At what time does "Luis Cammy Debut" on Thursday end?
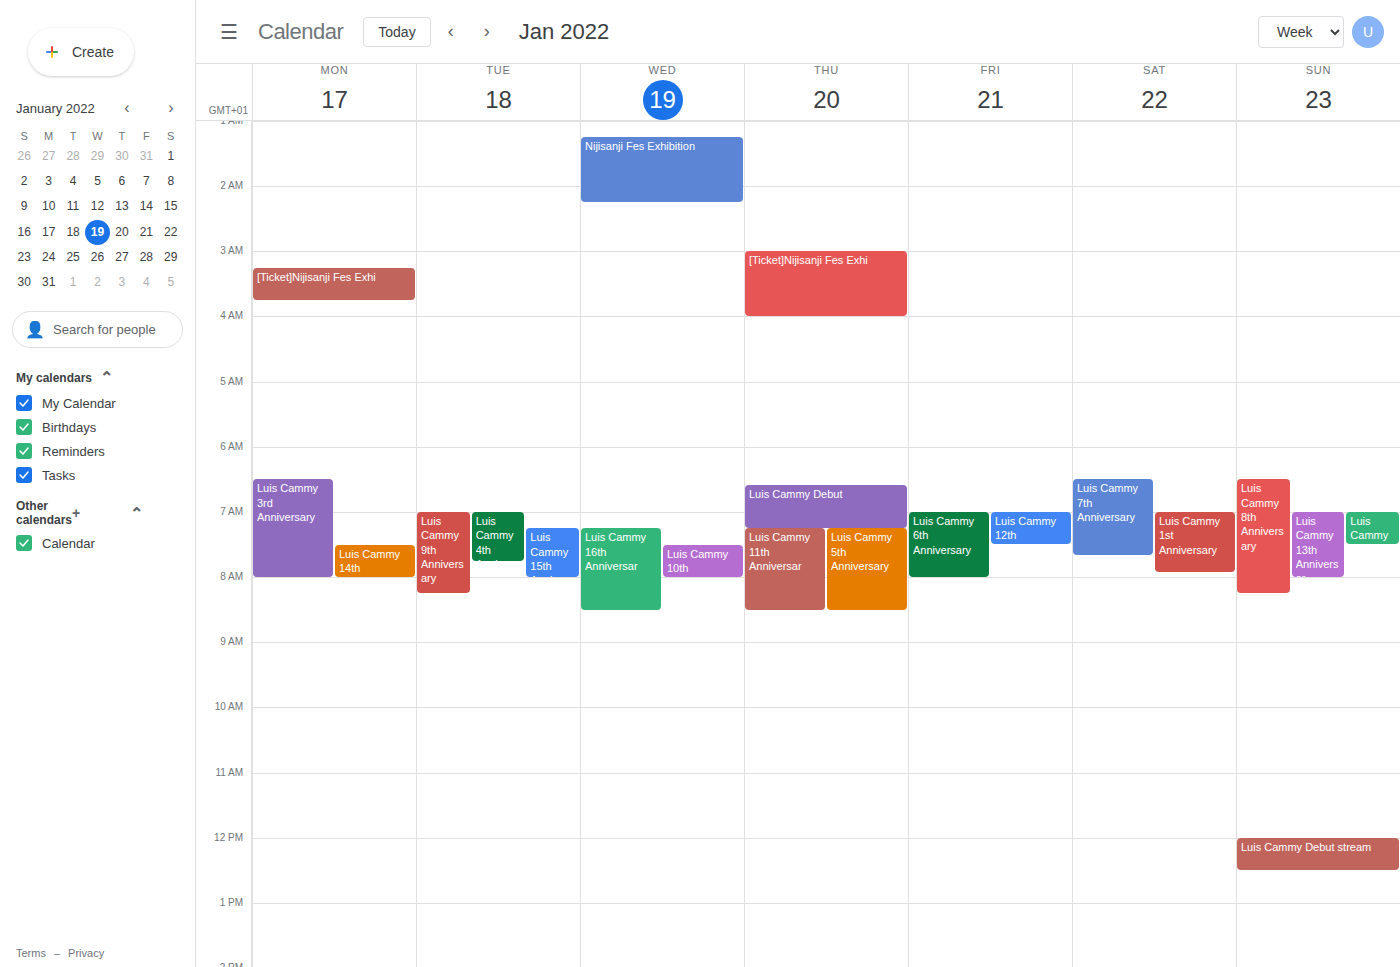
7:15 AM